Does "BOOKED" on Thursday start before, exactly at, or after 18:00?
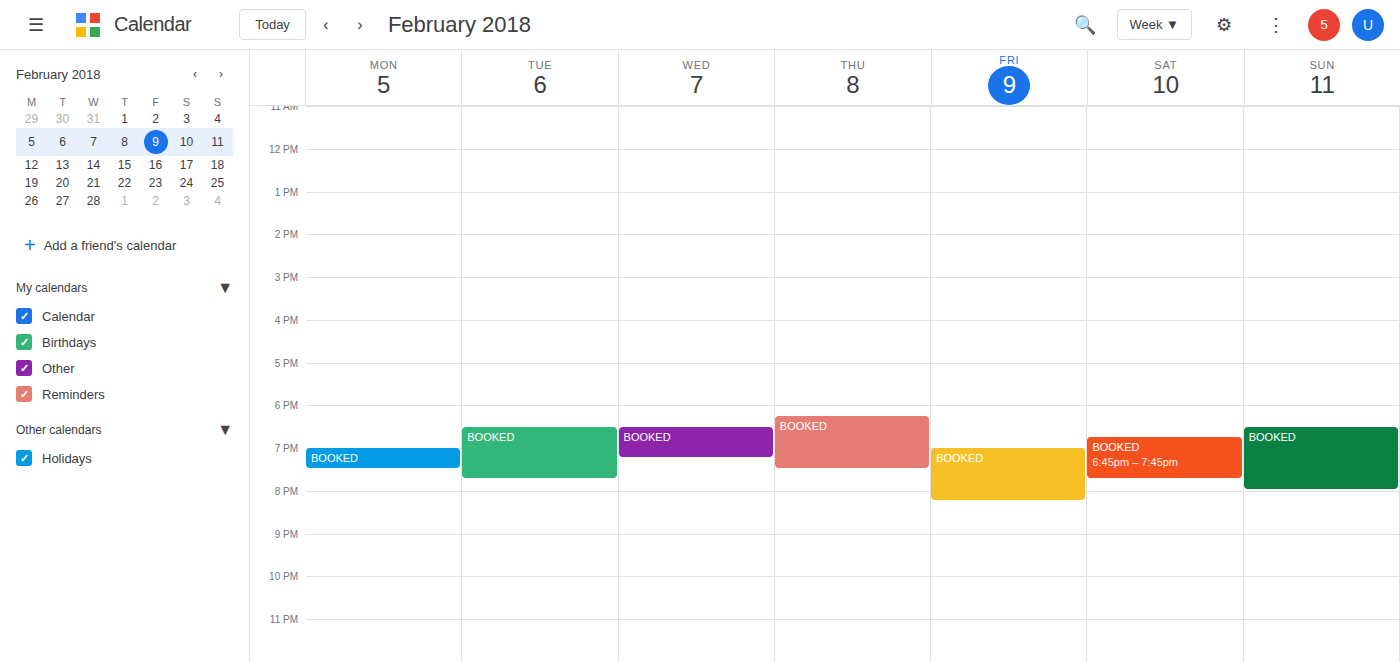
18:15 -- after 18:00, 15 minutes below the 18:00 line.